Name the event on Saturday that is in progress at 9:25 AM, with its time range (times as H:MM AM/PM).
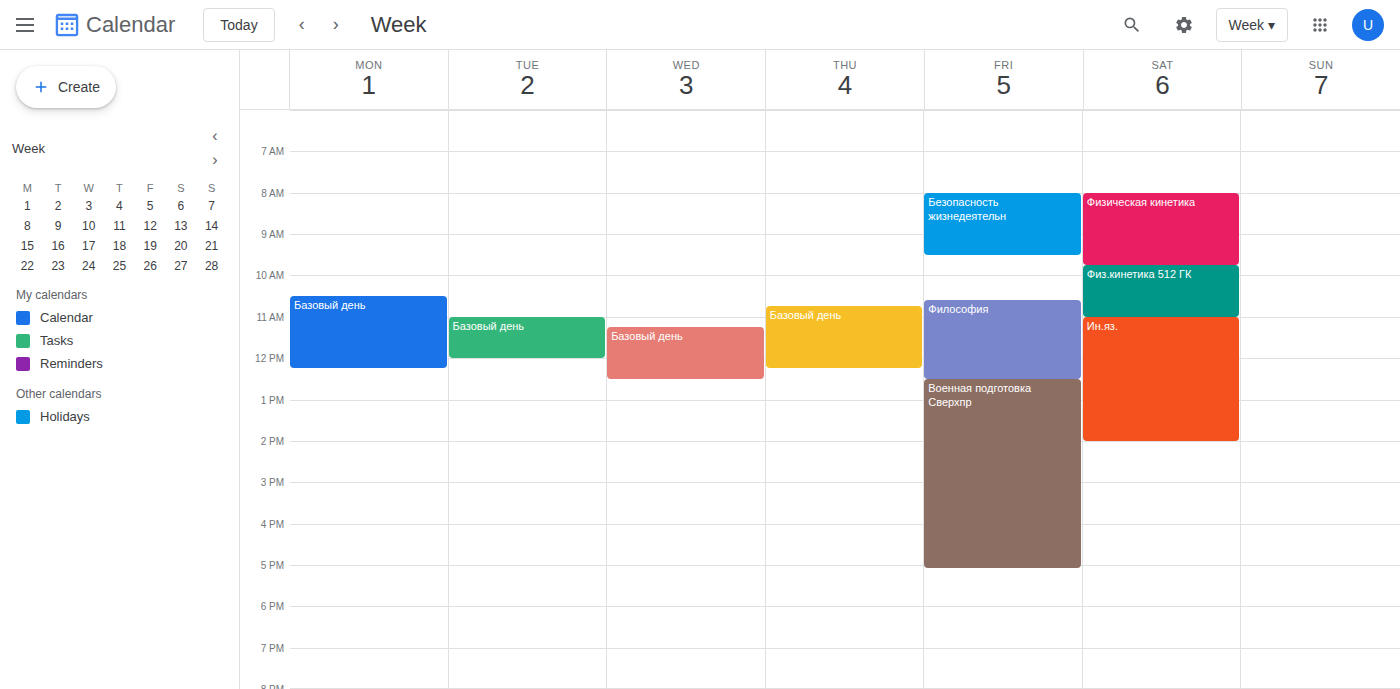
"Физическая кинетика", 8:00 AM to 9:45 AM